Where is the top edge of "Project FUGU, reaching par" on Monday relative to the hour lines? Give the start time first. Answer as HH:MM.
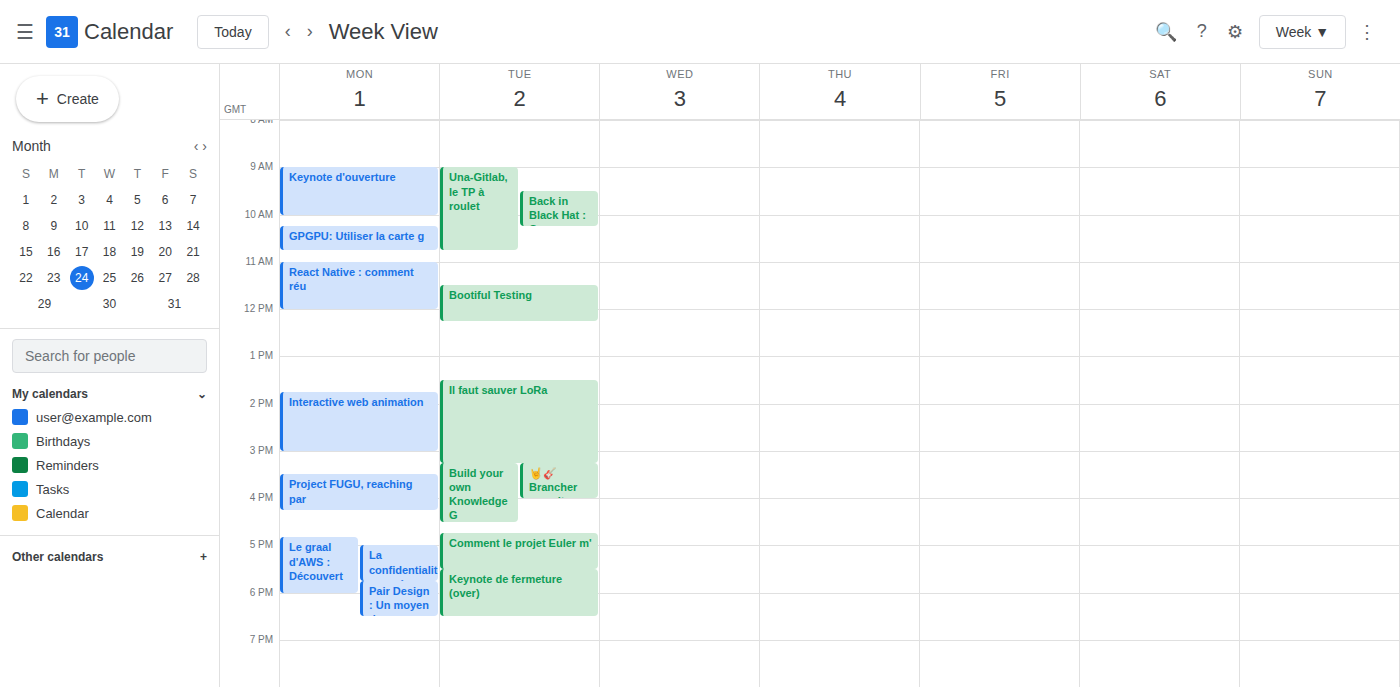
15:30 -- halfway between the 15:00 and 16:00 lines.